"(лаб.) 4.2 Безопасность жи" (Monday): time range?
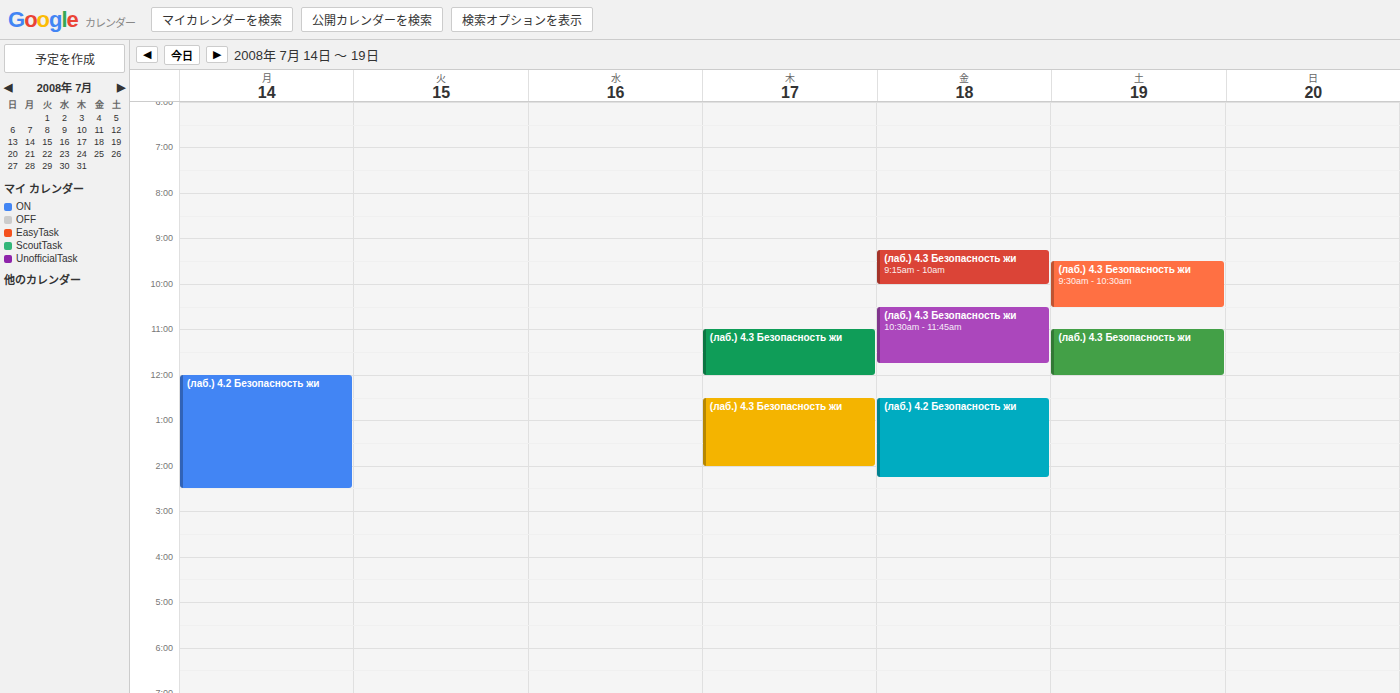
12:00 PM to 2:30 PM